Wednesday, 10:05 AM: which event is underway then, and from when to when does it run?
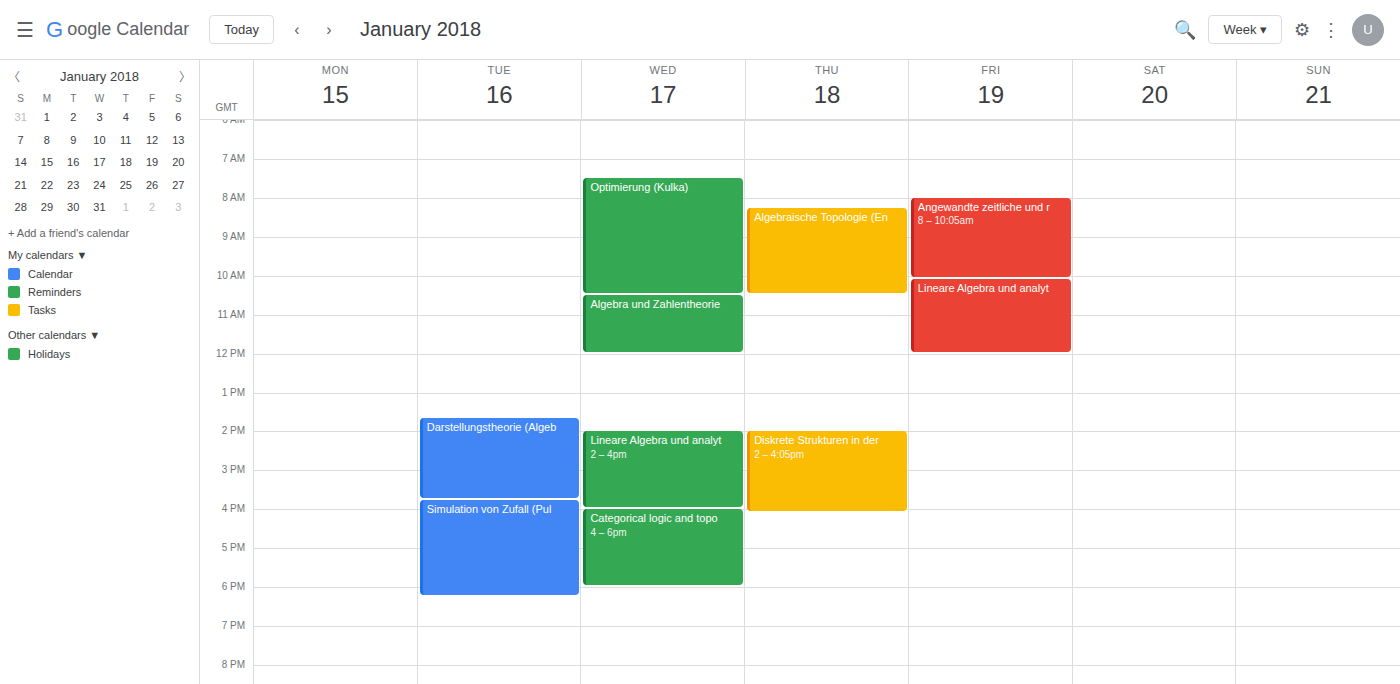
"Optimierung (Kulka)", 7:30 AM to 10:30 AM